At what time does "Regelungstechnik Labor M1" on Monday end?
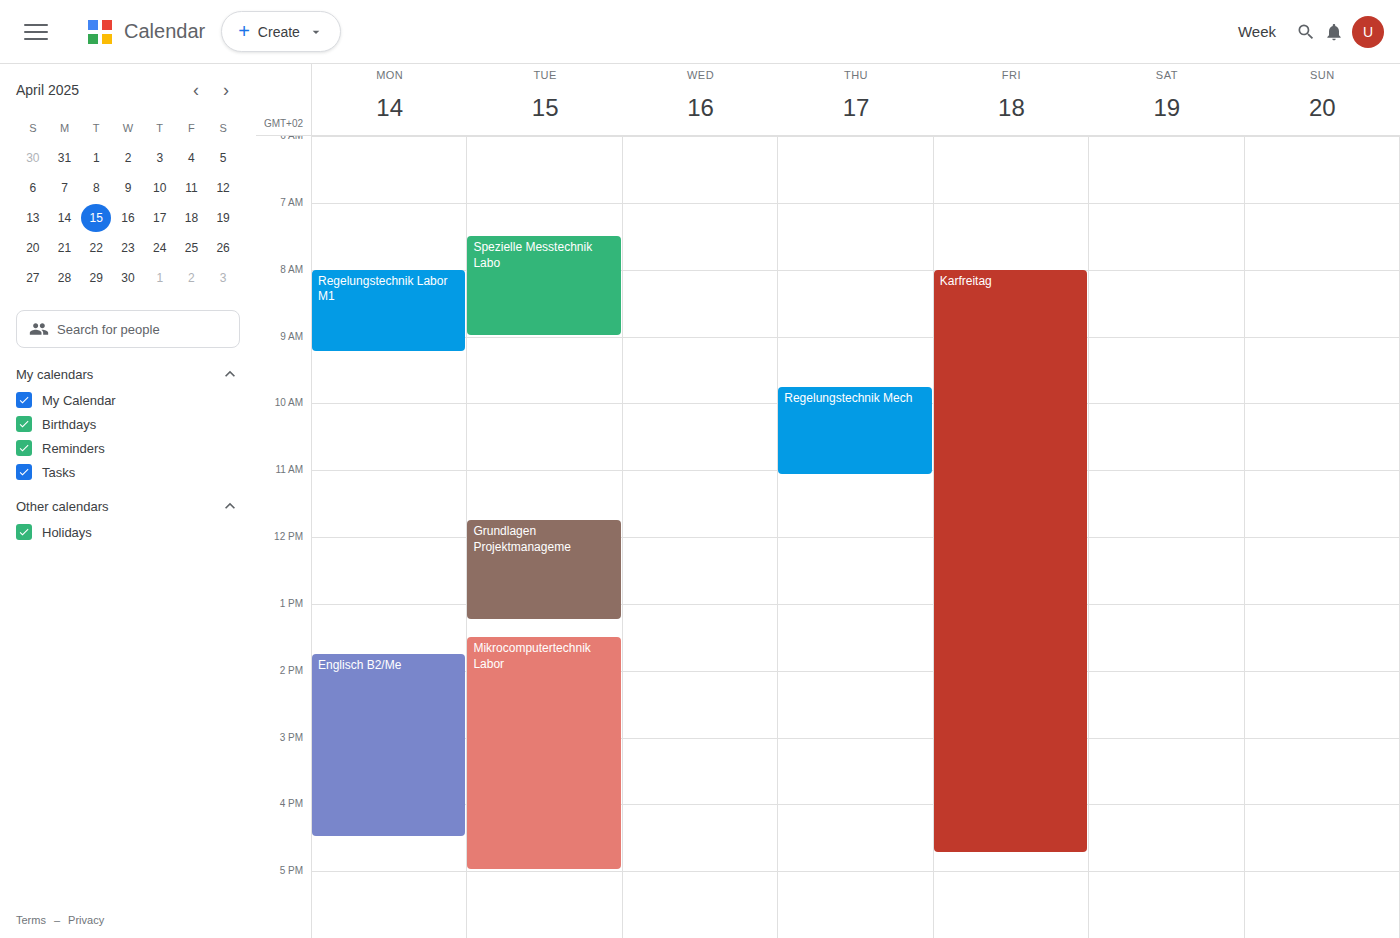
9:15 AM